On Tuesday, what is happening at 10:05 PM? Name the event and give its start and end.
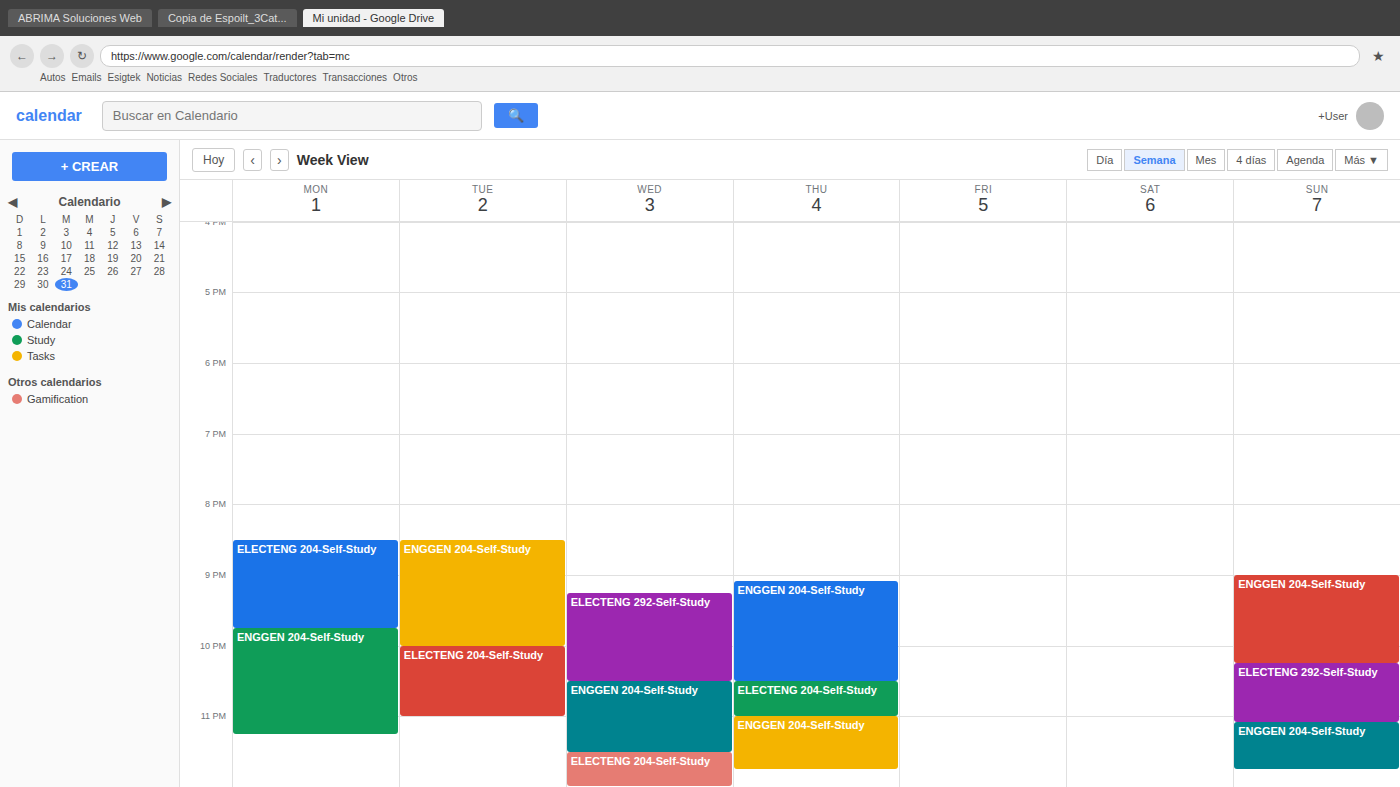
"ELECTENG 204-Self-Study", 10:00 PM to 11:00 PM